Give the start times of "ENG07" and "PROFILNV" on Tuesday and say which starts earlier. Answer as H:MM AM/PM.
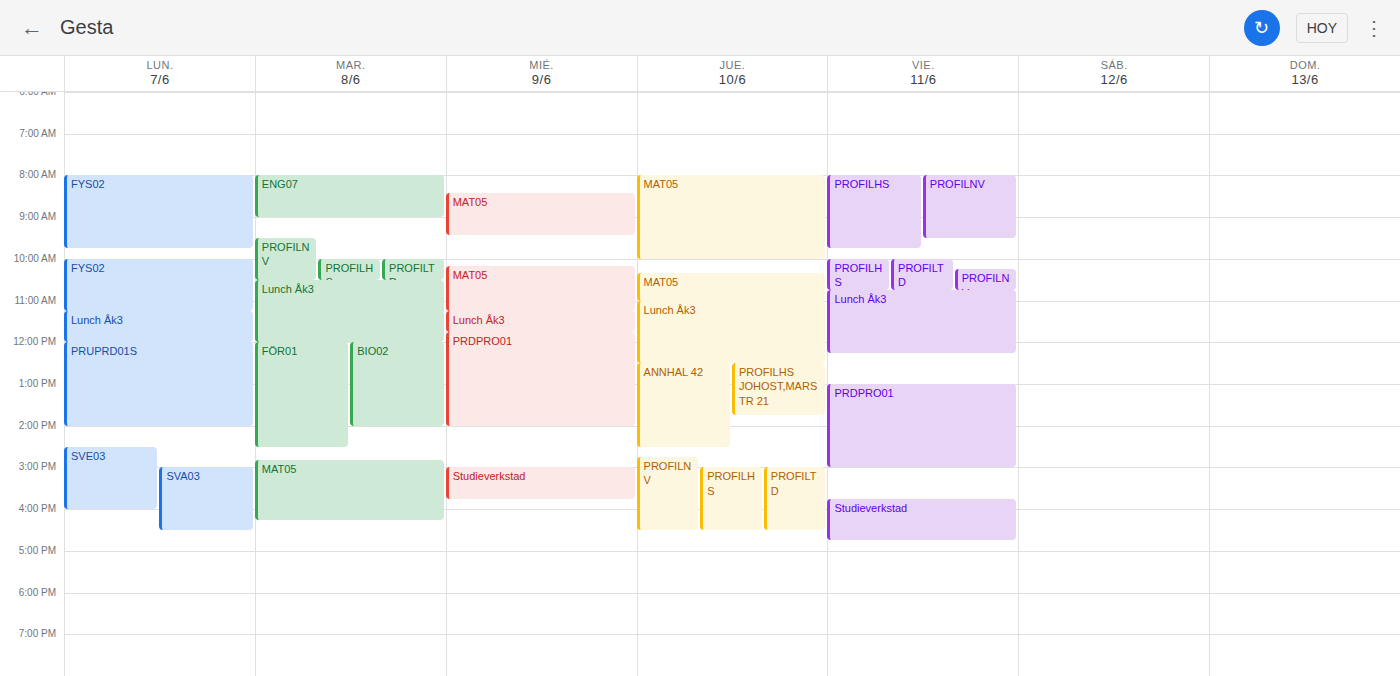
"ENG07" 8:00 AM; "PROFILNV" 9:30 AM.